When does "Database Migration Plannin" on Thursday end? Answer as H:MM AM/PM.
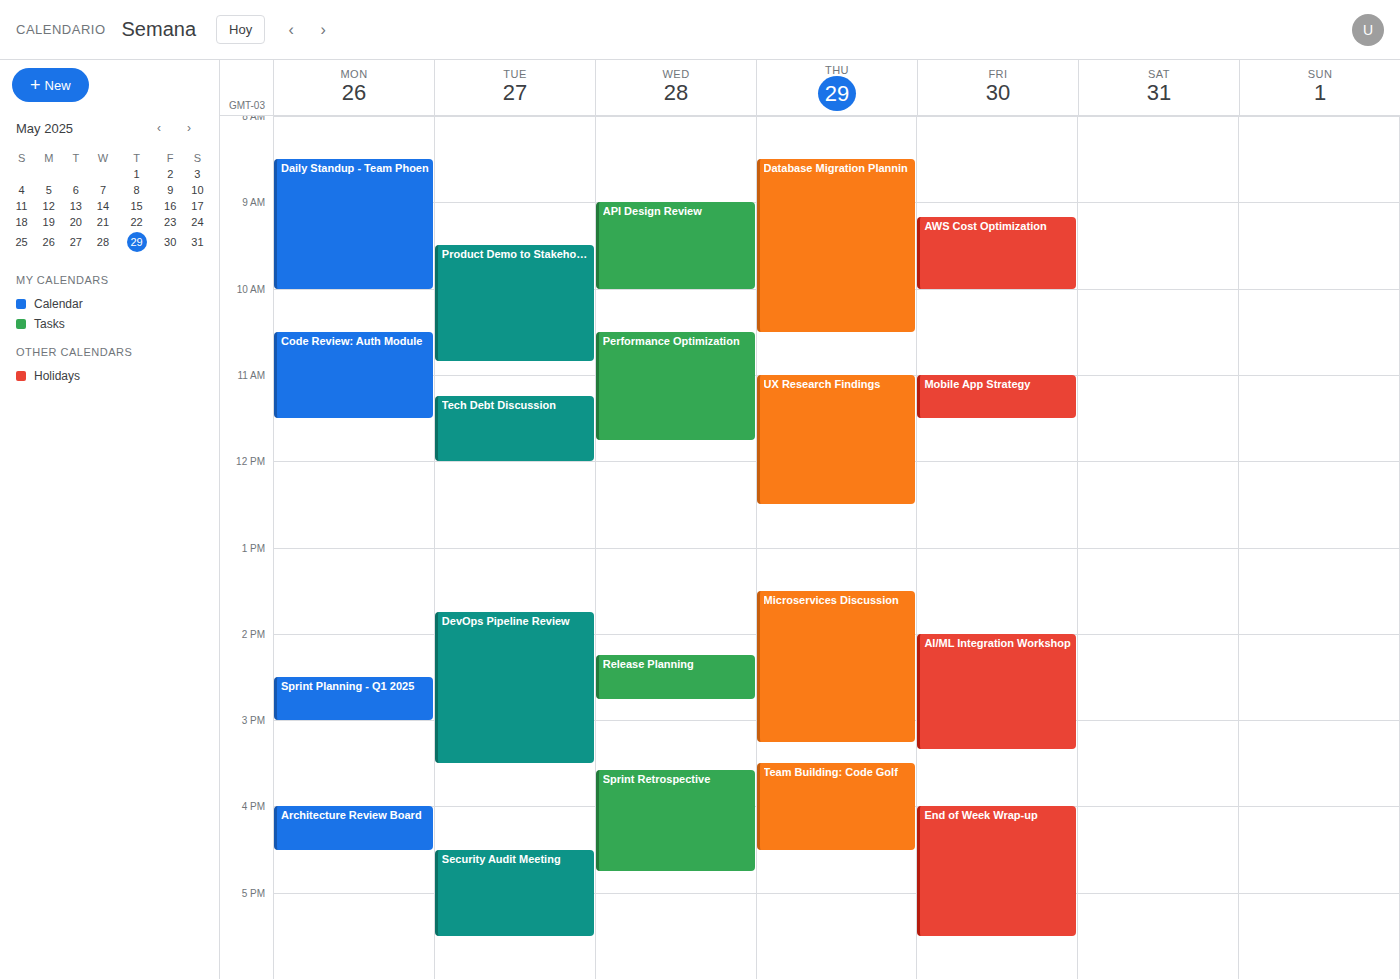
10:30 AM